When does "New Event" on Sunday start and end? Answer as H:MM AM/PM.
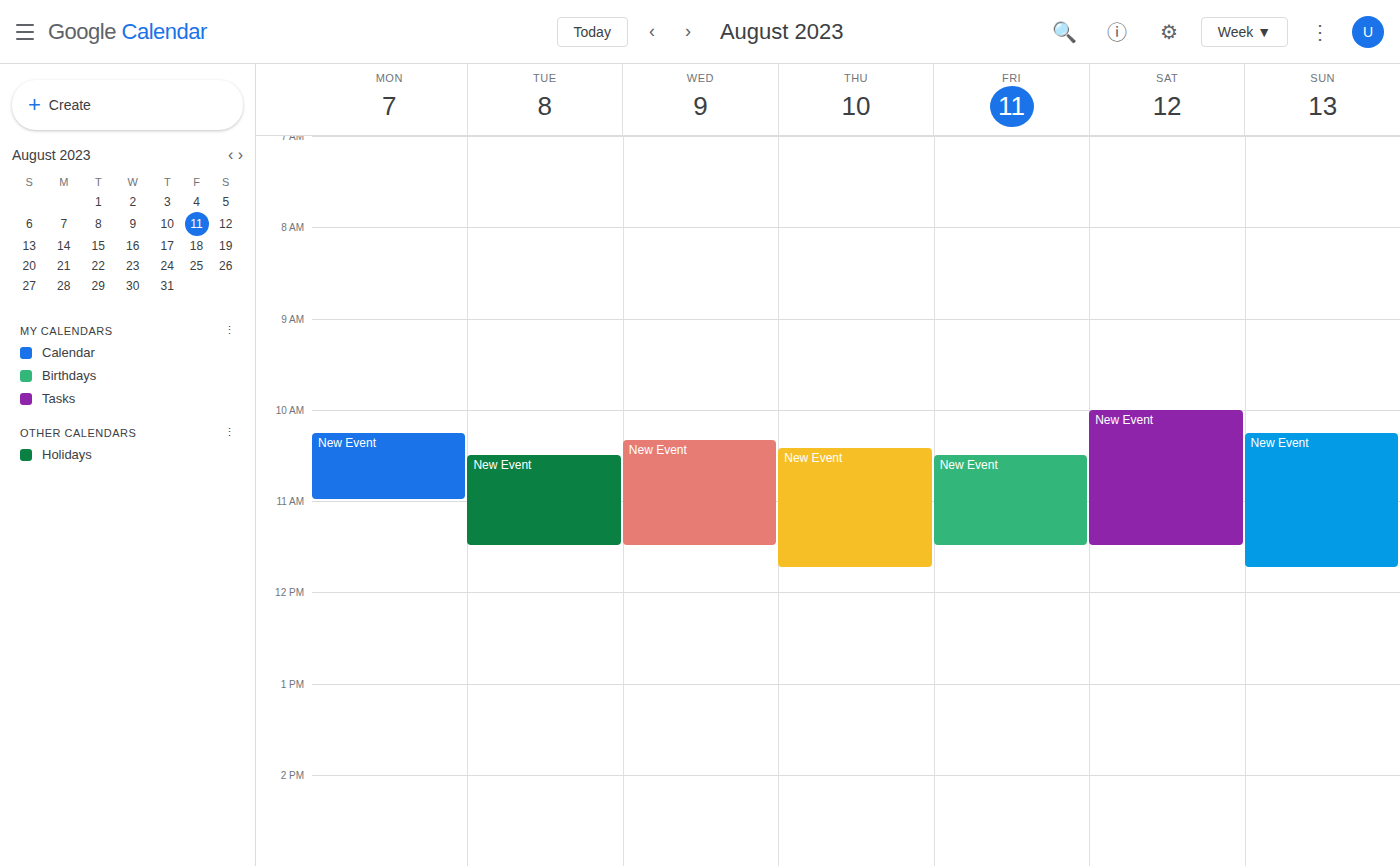
10:15 AM to 11:45 AM